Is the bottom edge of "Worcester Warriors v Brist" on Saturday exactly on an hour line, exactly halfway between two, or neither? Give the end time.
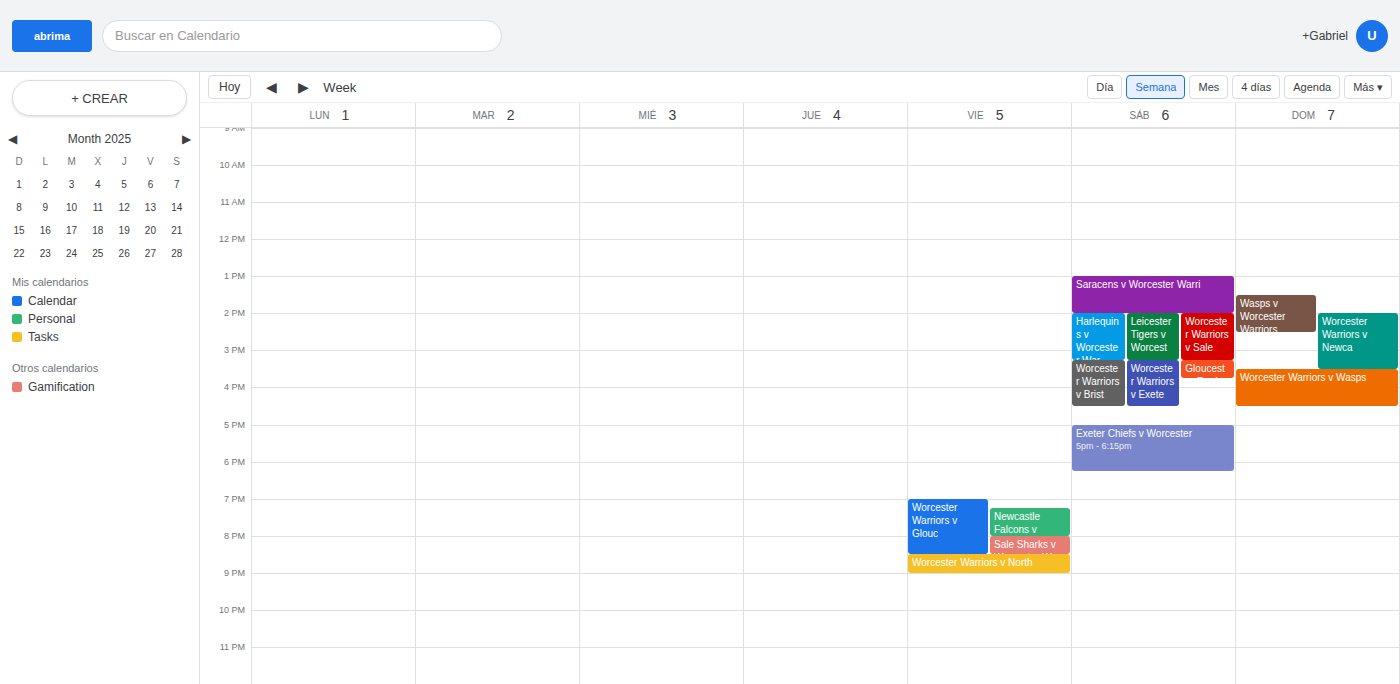
4:30 PM -- halfway between the 4 PM and 5 PM lines.